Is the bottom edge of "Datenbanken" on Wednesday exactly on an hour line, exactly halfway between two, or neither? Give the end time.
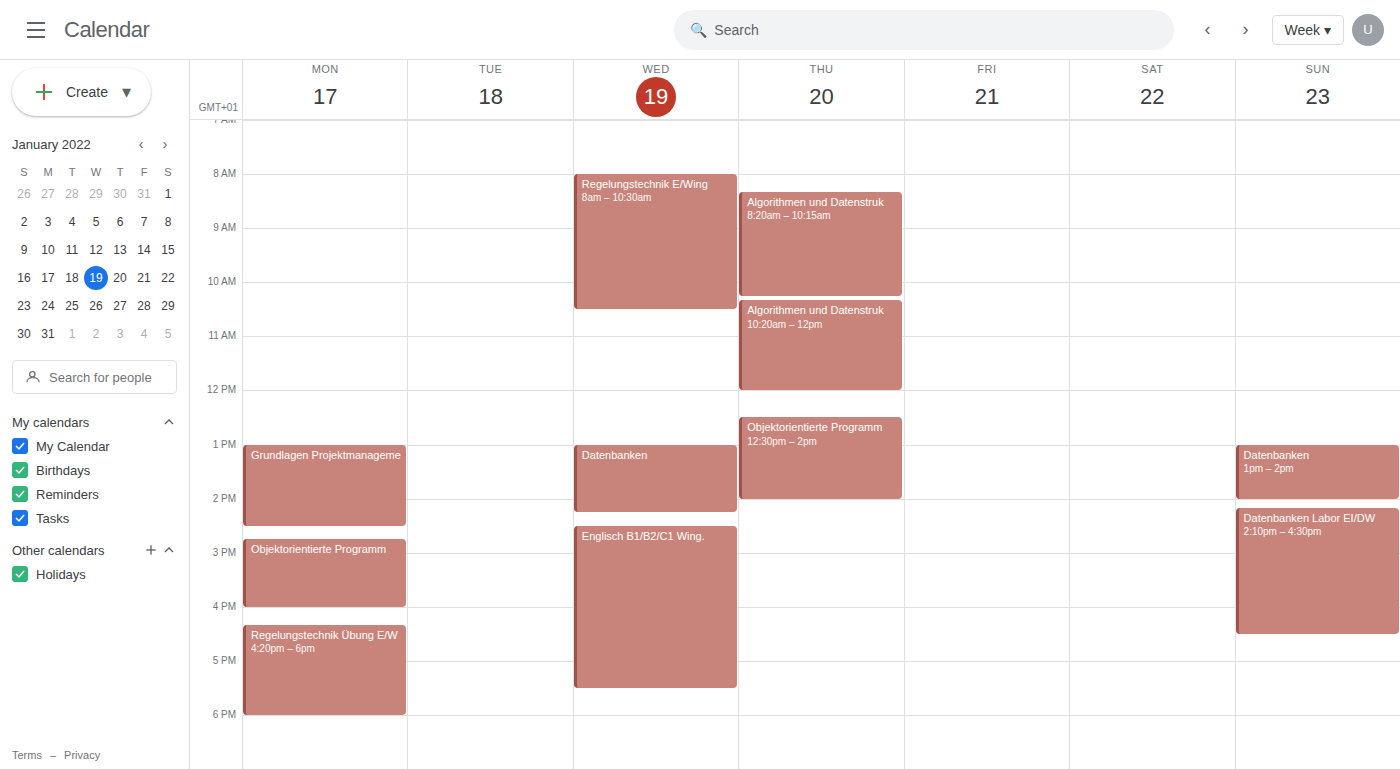
2:15 PM -- neither: a quarter of the way from the 2 PM line to the 3 PM line.